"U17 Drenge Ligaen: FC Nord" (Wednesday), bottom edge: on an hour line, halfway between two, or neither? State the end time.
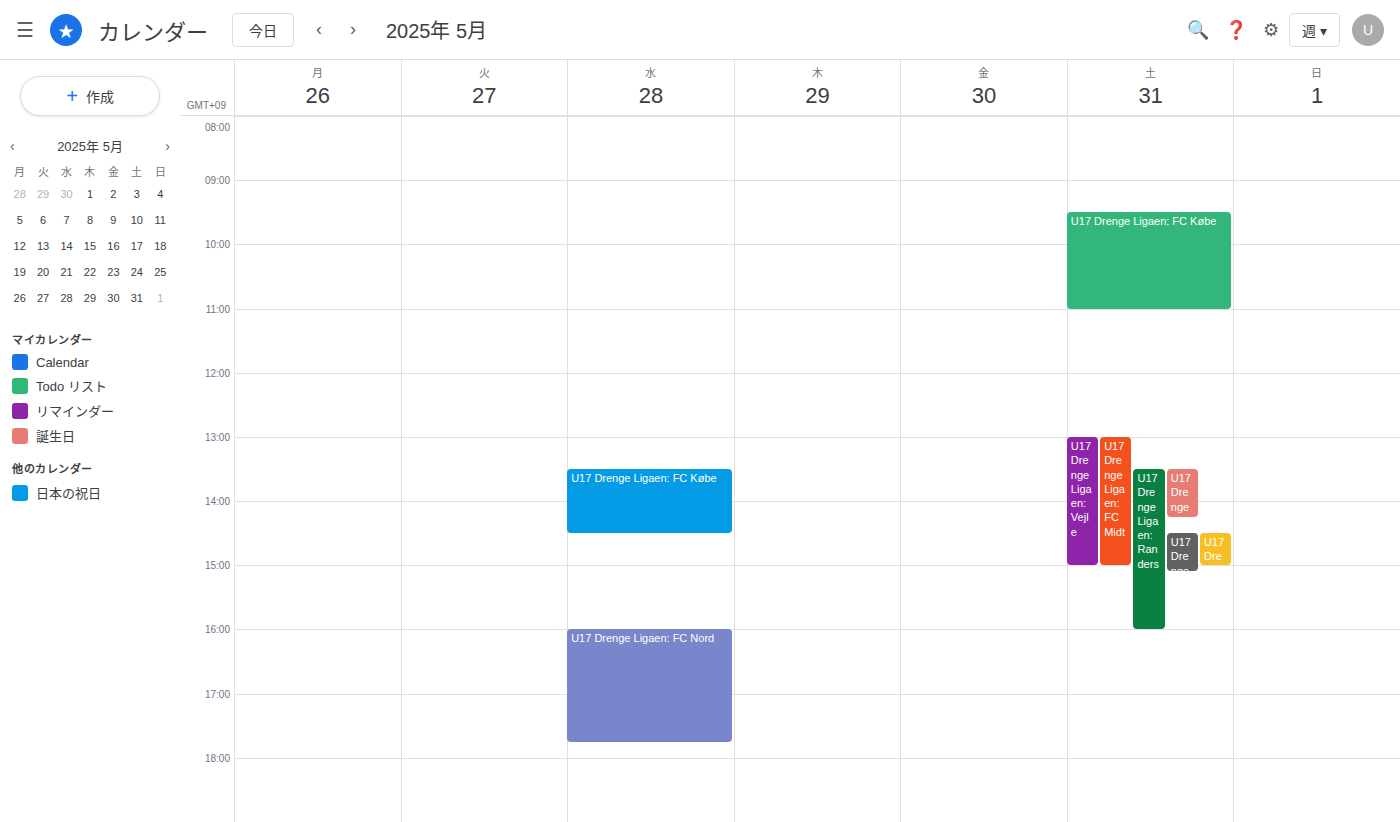
5:45 PM -- neither: three quarters of the way from the 5 PM line to the 6 PM line.